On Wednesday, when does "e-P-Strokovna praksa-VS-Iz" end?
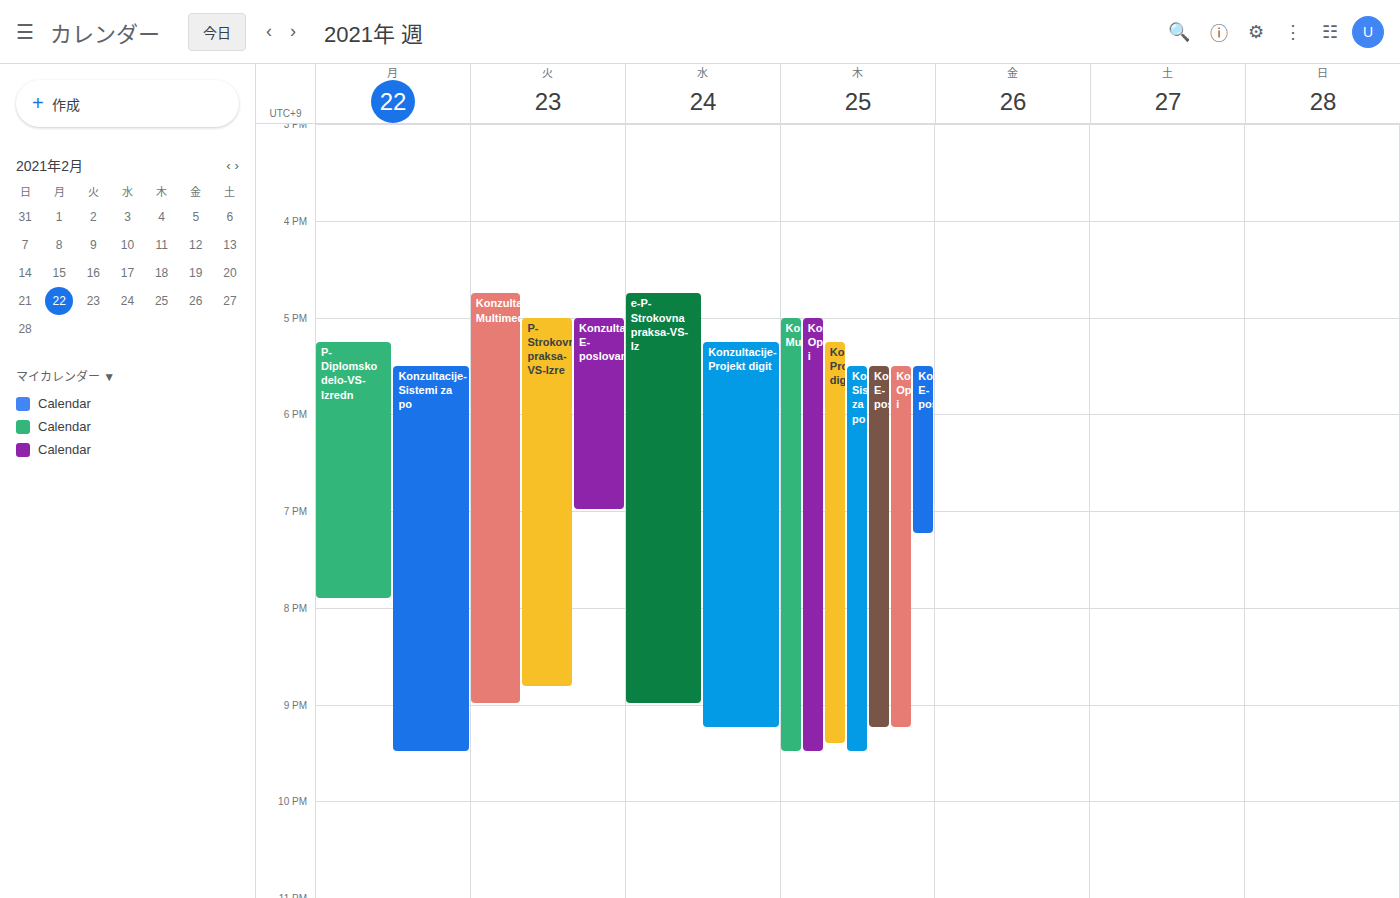
9:00 PM